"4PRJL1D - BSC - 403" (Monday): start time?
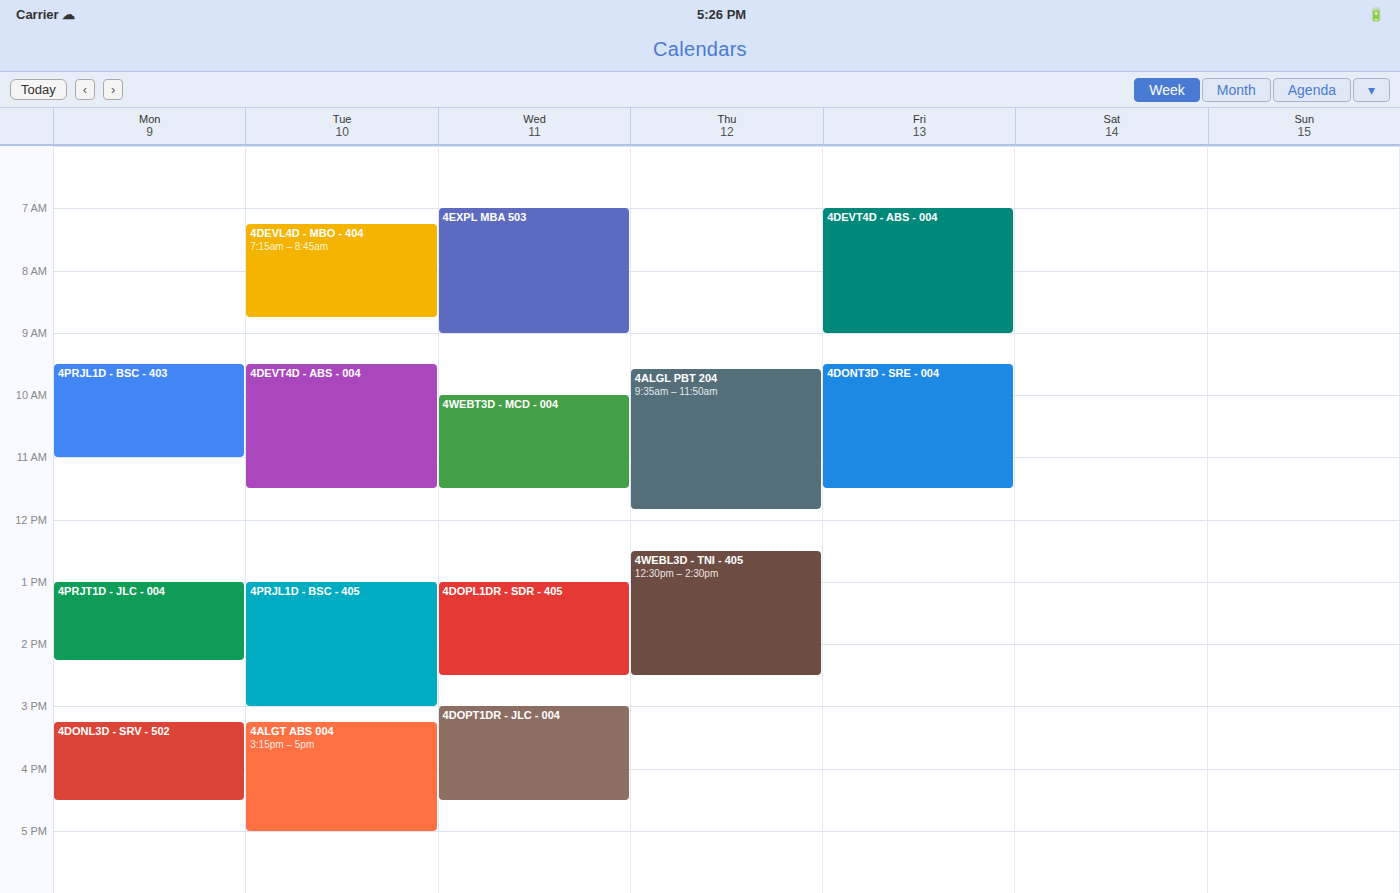
09:30